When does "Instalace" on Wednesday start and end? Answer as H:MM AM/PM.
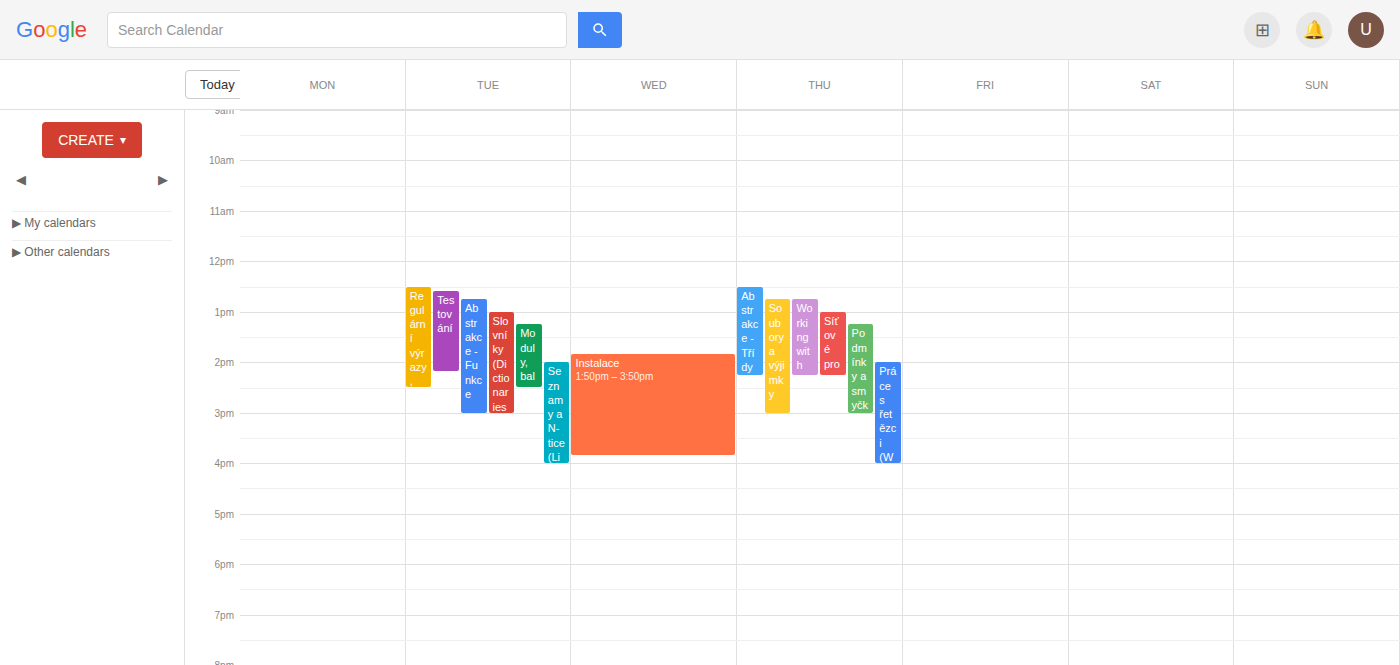
1:50 PM to 3:50 PM